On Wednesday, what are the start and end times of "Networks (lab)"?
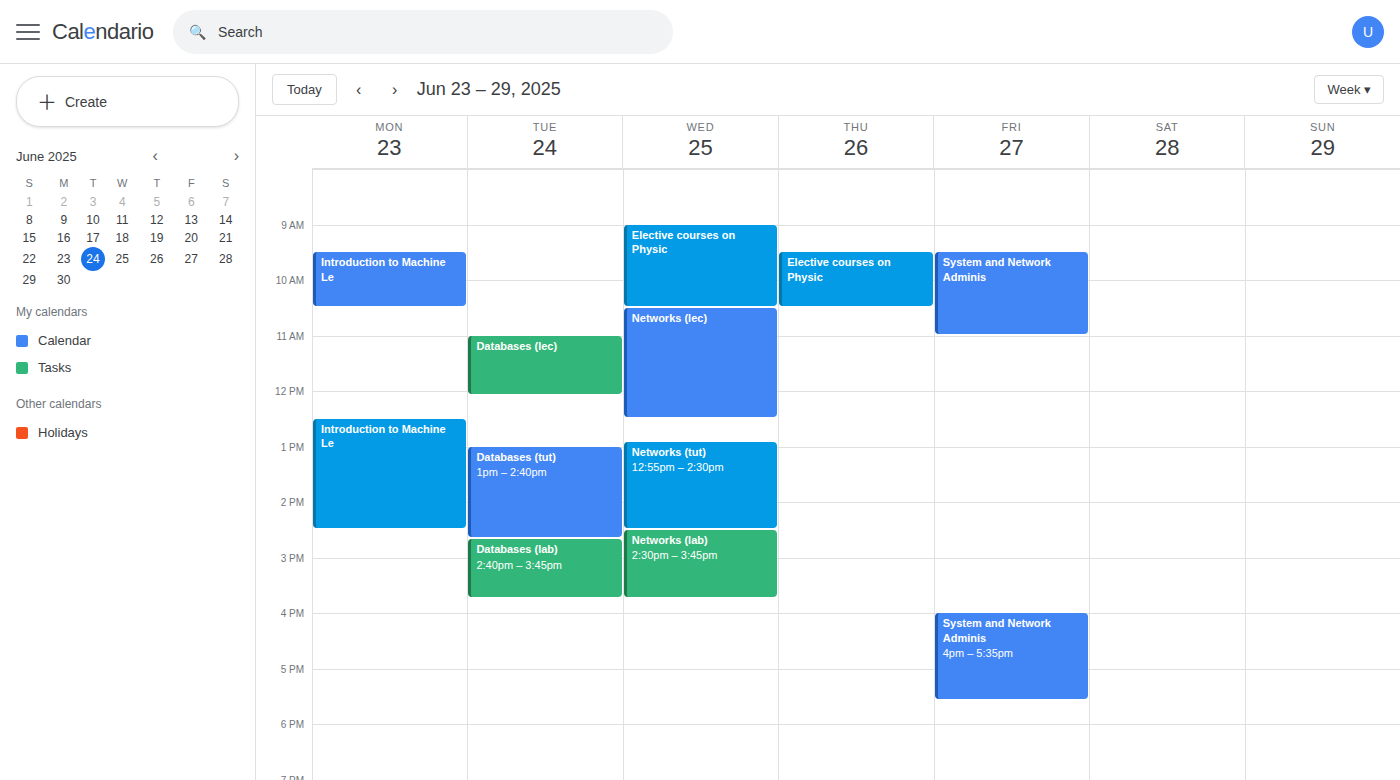
2:30 PM to 3:45 PM